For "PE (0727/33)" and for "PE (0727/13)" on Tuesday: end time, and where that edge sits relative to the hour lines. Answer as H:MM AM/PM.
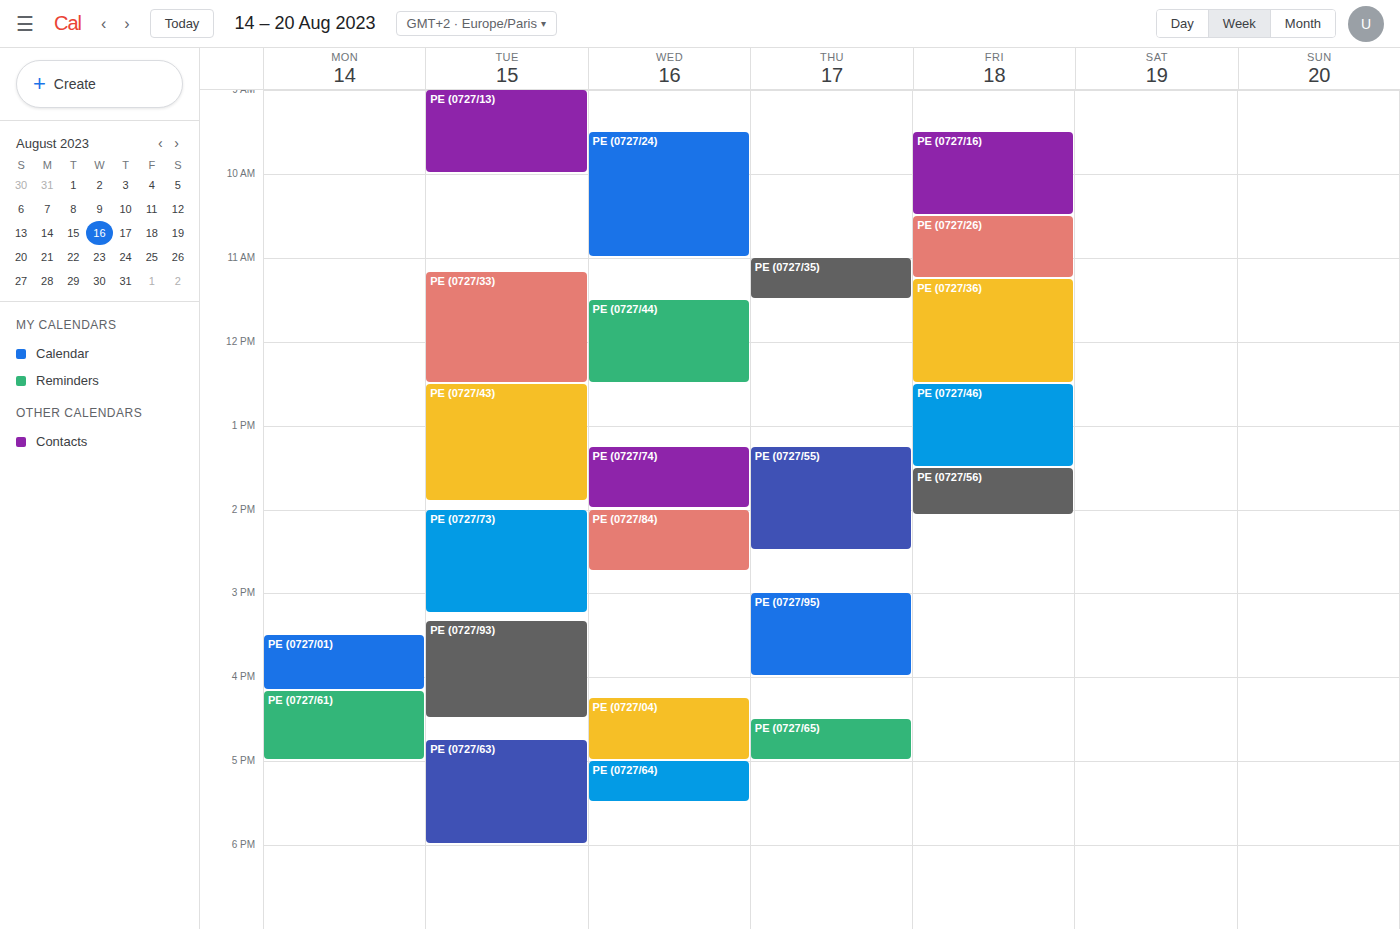
"PE (0727/33)": 12:30 PM, halfway between the 12 PM and 1 PM lines. "PE (0727/13)": 10:00 AM, exactly on the 10 AM line.